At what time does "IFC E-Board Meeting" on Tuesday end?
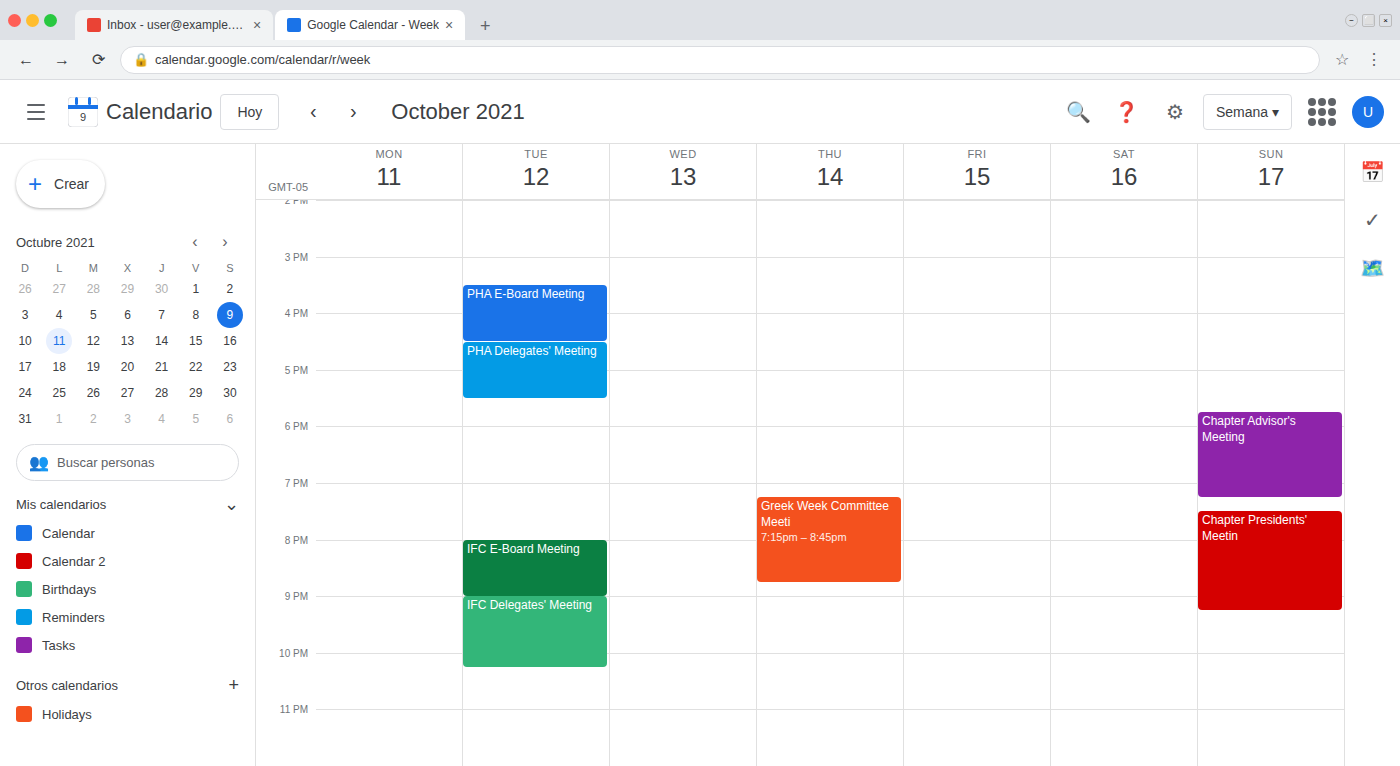
9:00 PM